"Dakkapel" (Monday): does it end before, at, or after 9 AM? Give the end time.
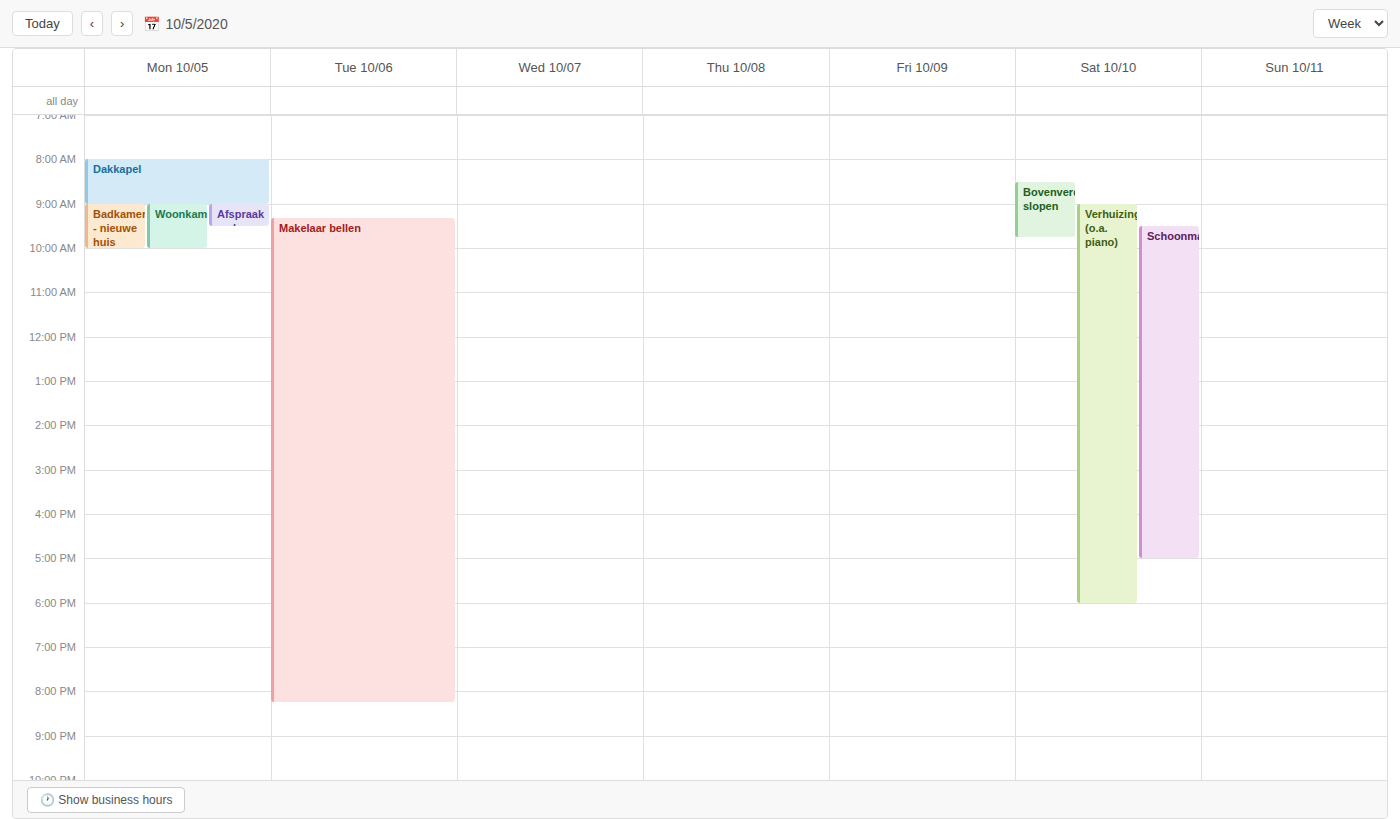
9:00 AM -- exactly at 9 AM, on the 9 AM line.